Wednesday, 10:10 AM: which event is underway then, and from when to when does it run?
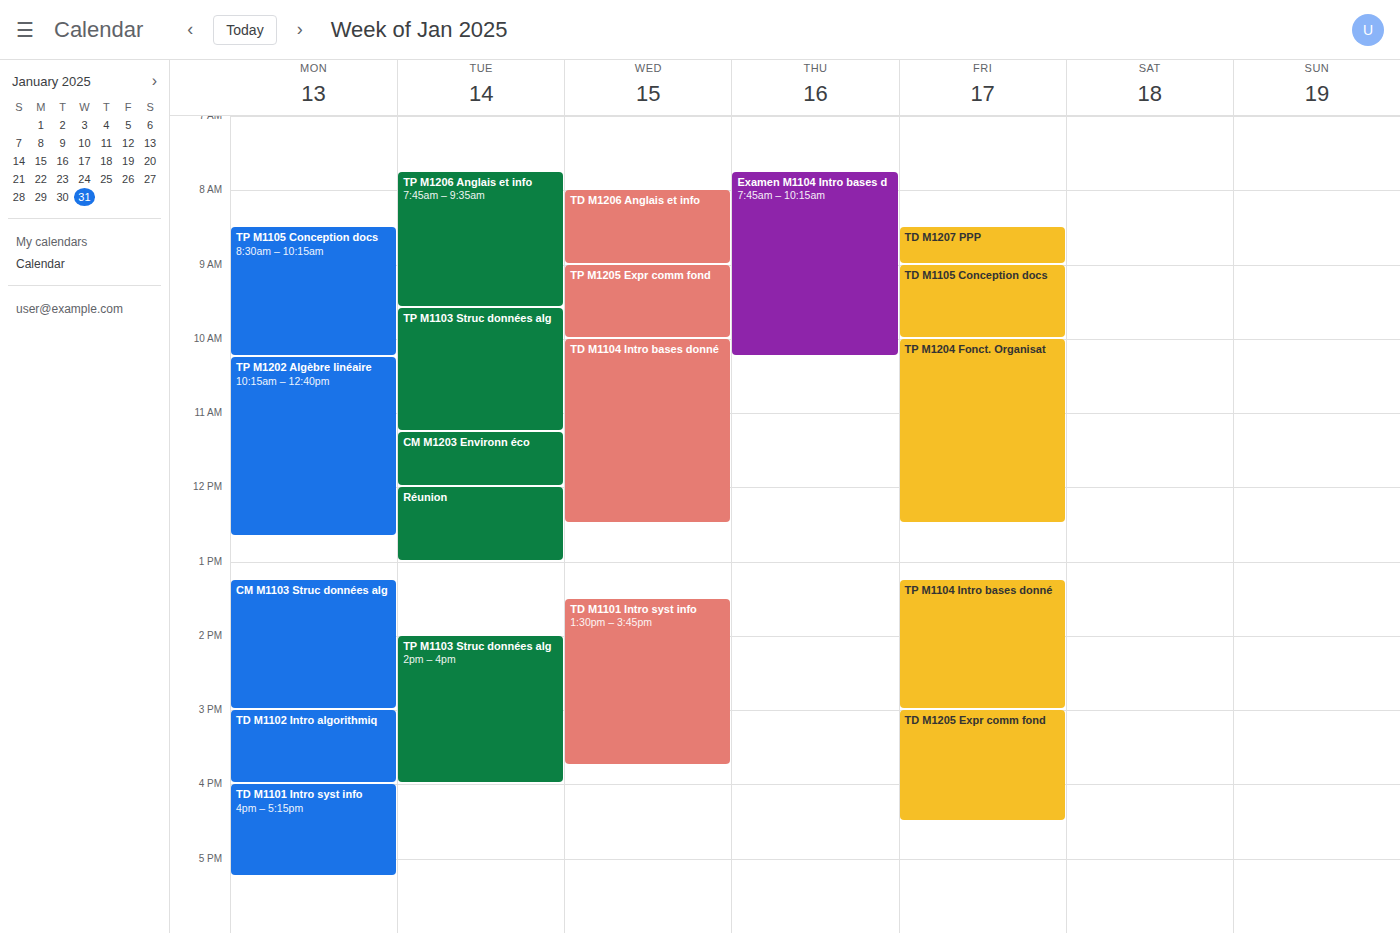
"TD M1104 Intro bases donné", 10:00 AM to 12:30 PM